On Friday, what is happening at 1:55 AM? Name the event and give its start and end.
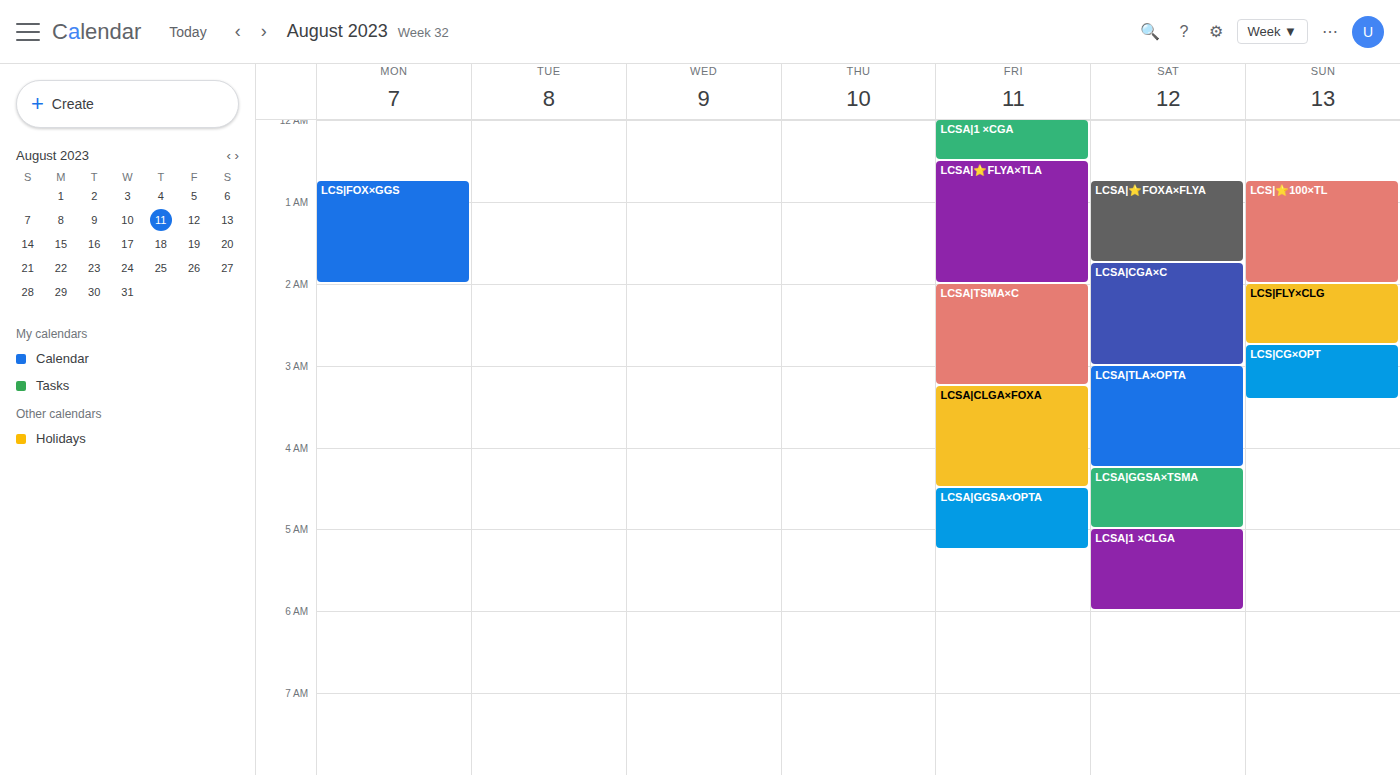
"LCSA|⭐FLYA×TLA", 12:30 AM to 2:00 AM